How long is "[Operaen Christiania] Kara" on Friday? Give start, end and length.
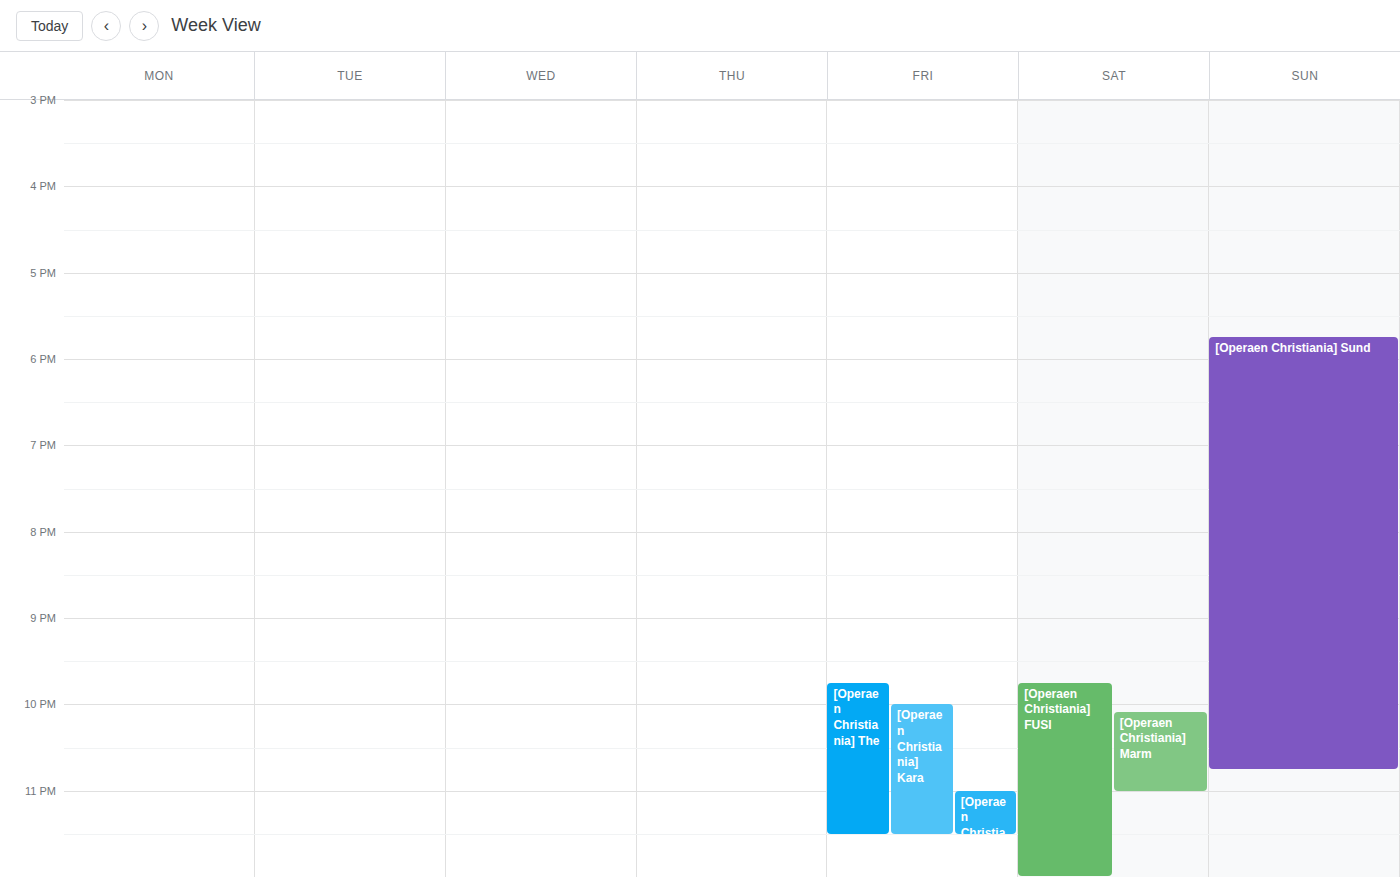
10:00 PM to 11:30 PM, 1 hour 30 minutes